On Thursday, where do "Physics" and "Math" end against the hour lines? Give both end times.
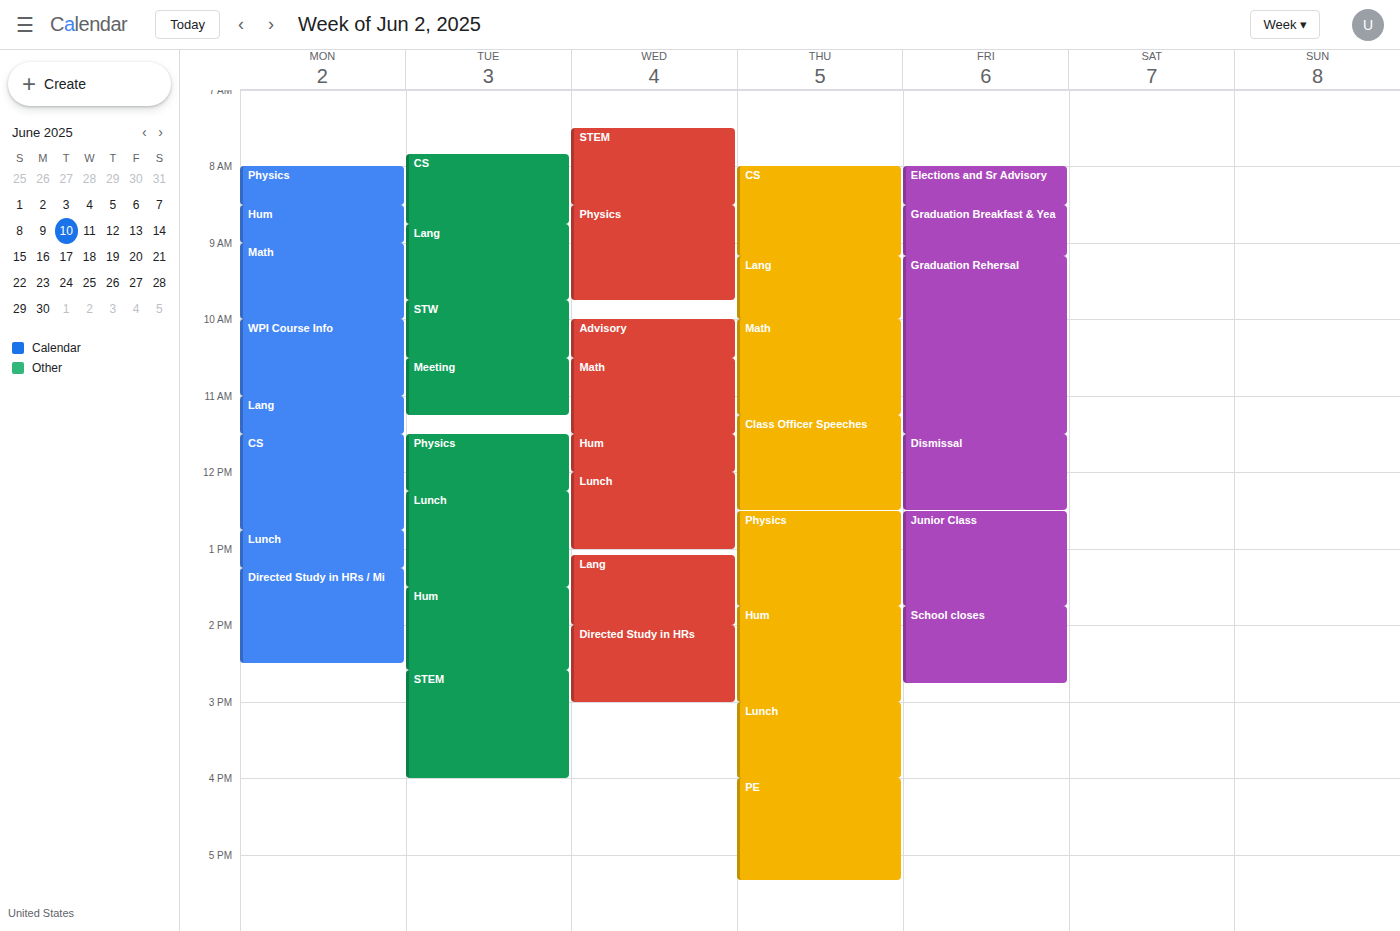
"Physics": 1:45 PM, neither: three quarters of the way from the 1 PM line to the 2 PM line. "Math": 11:15 AM, neither: a quarter of the way from the 11 AM line to the 12 PM line.